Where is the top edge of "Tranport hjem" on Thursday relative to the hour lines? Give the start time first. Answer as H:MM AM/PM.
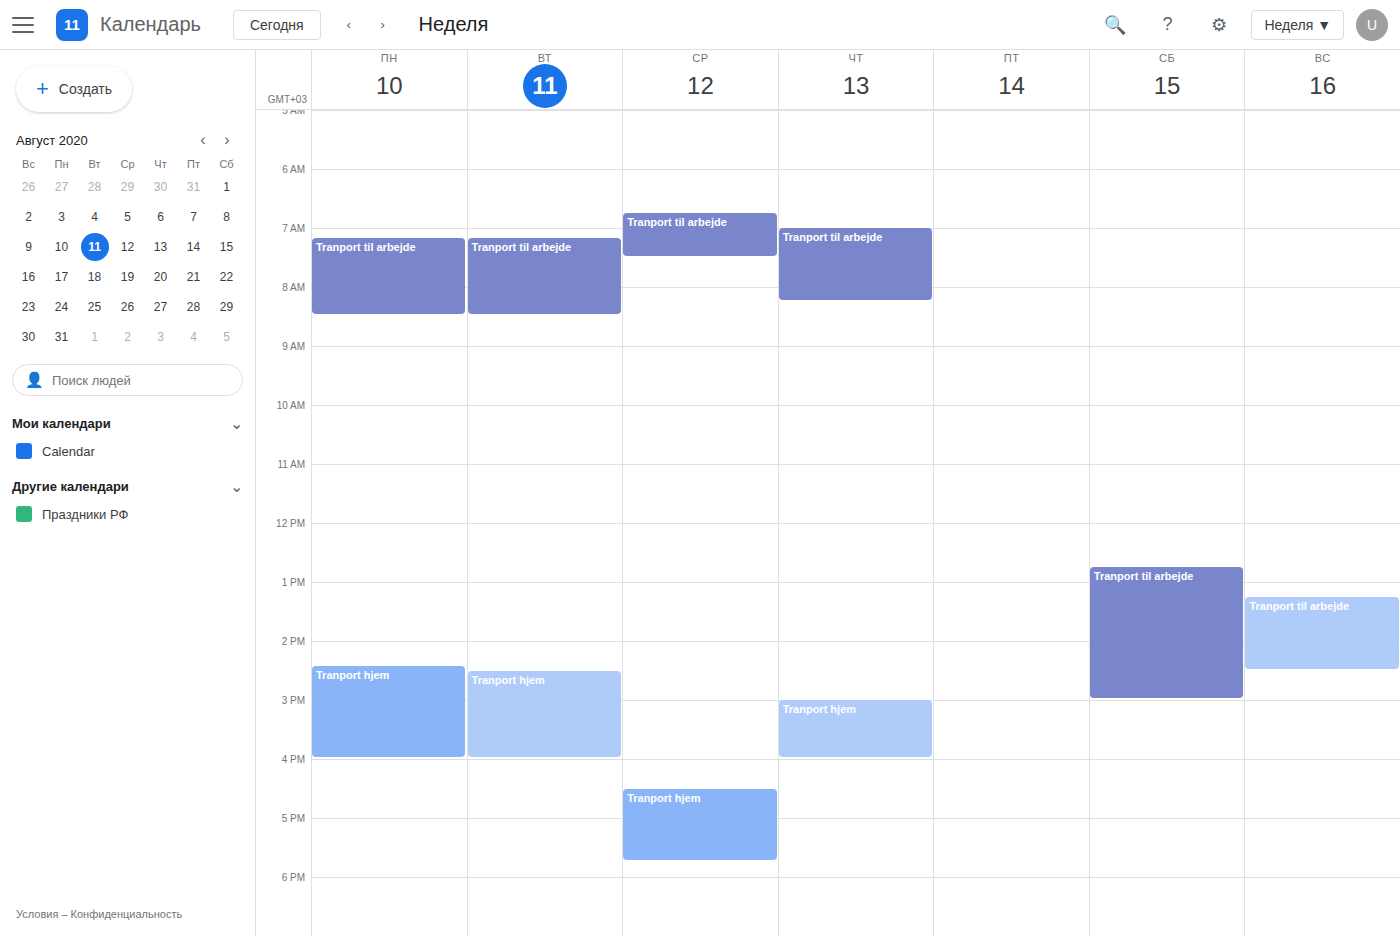
3:00 PM -- exactly on the 3 PM line.